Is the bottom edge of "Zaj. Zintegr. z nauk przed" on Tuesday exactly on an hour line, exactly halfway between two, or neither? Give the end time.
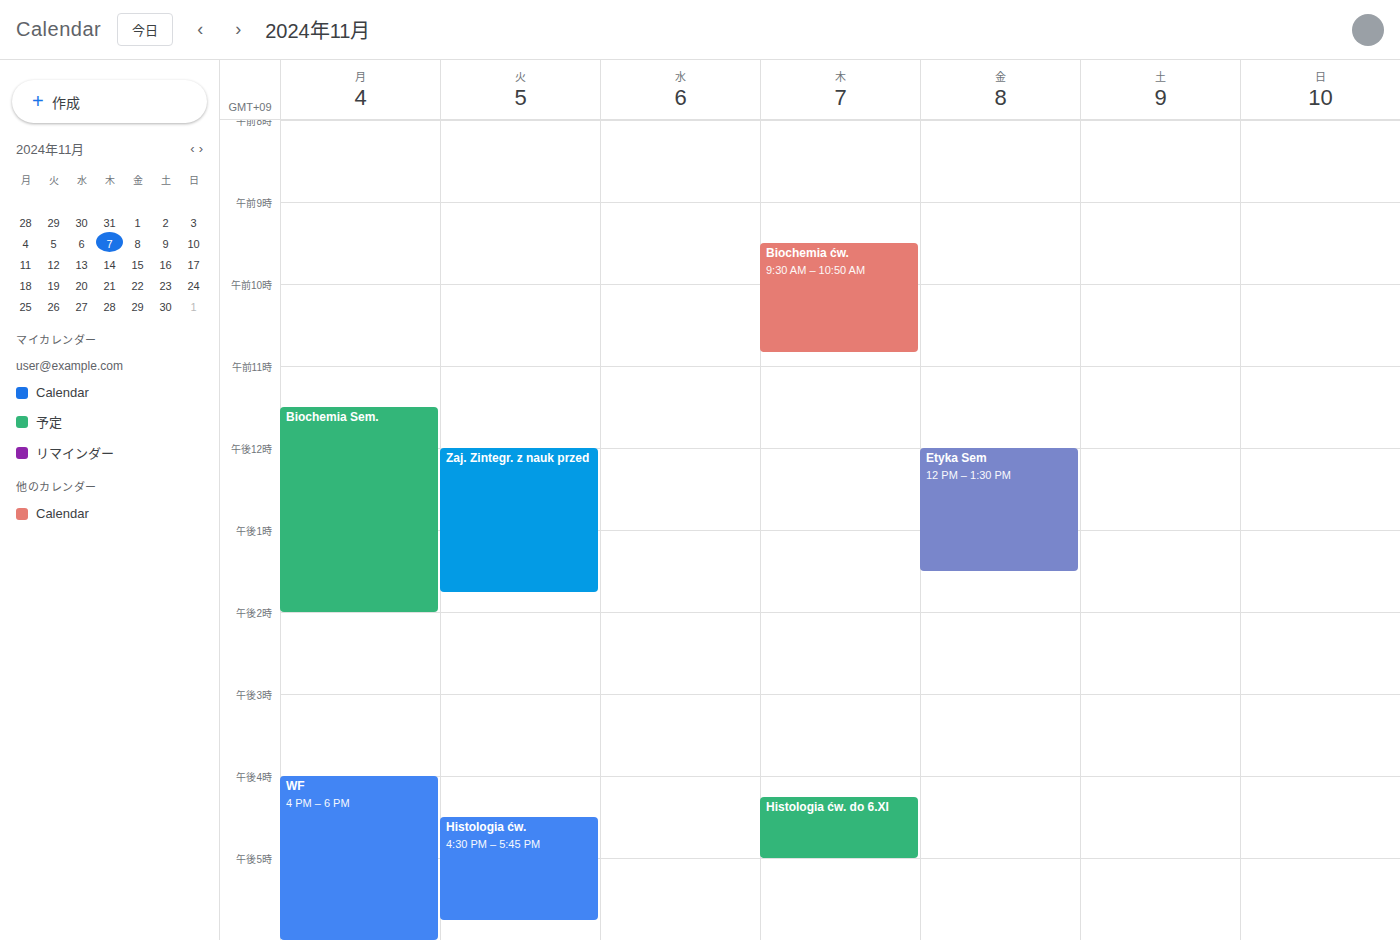
13:45 -- neither: three quarters of the way from the 13:00 line to the 14:00 line.